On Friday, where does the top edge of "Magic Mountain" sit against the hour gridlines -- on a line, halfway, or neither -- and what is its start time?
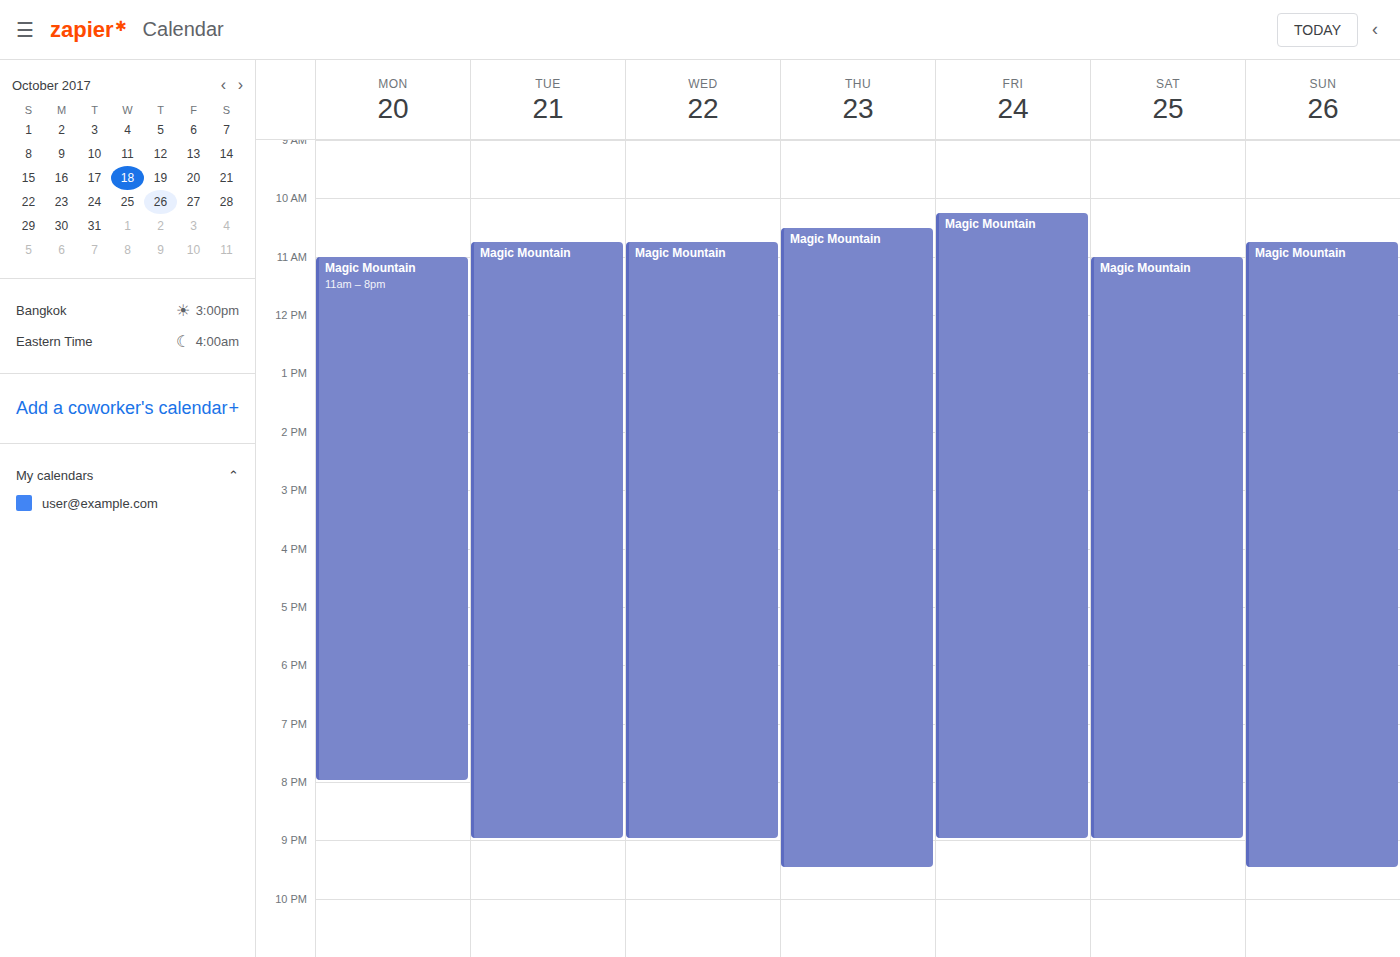
10:15 AM -- neither: a quarter of the way from the 10 AM line to the 11 AM line.